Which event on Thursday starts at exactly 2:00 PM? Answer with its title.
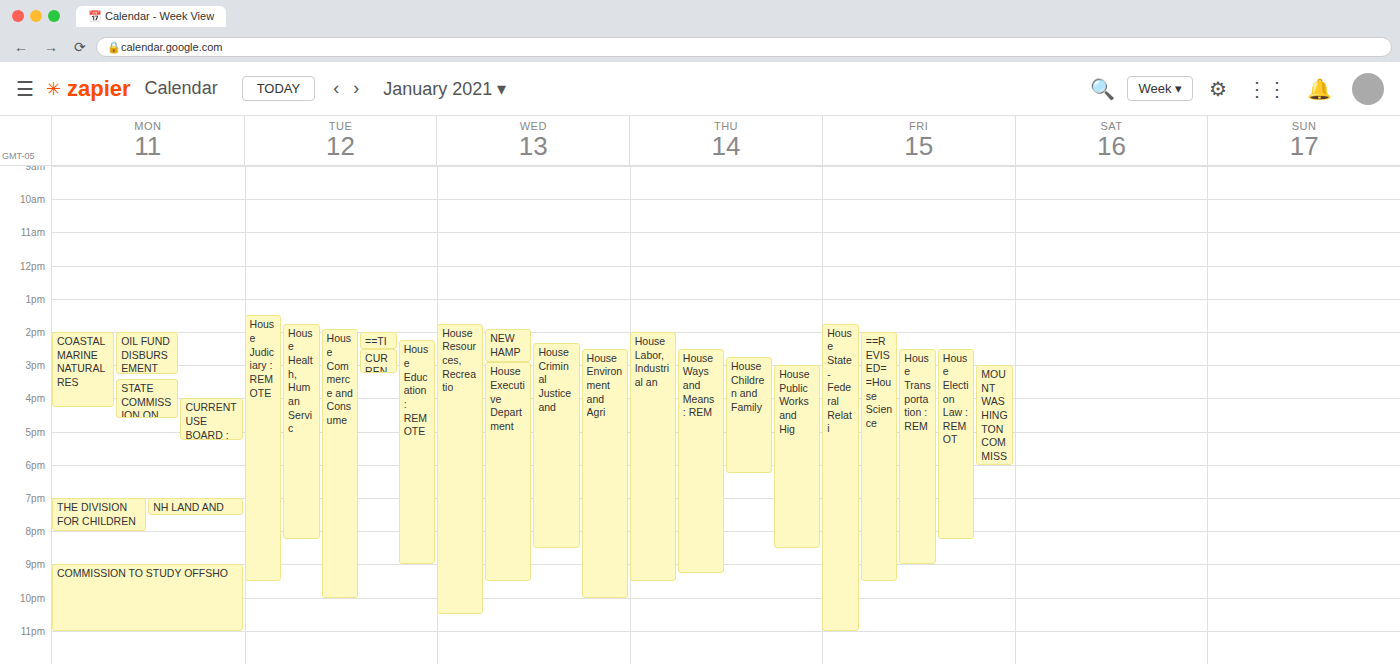
"House Labor, Industrial an"